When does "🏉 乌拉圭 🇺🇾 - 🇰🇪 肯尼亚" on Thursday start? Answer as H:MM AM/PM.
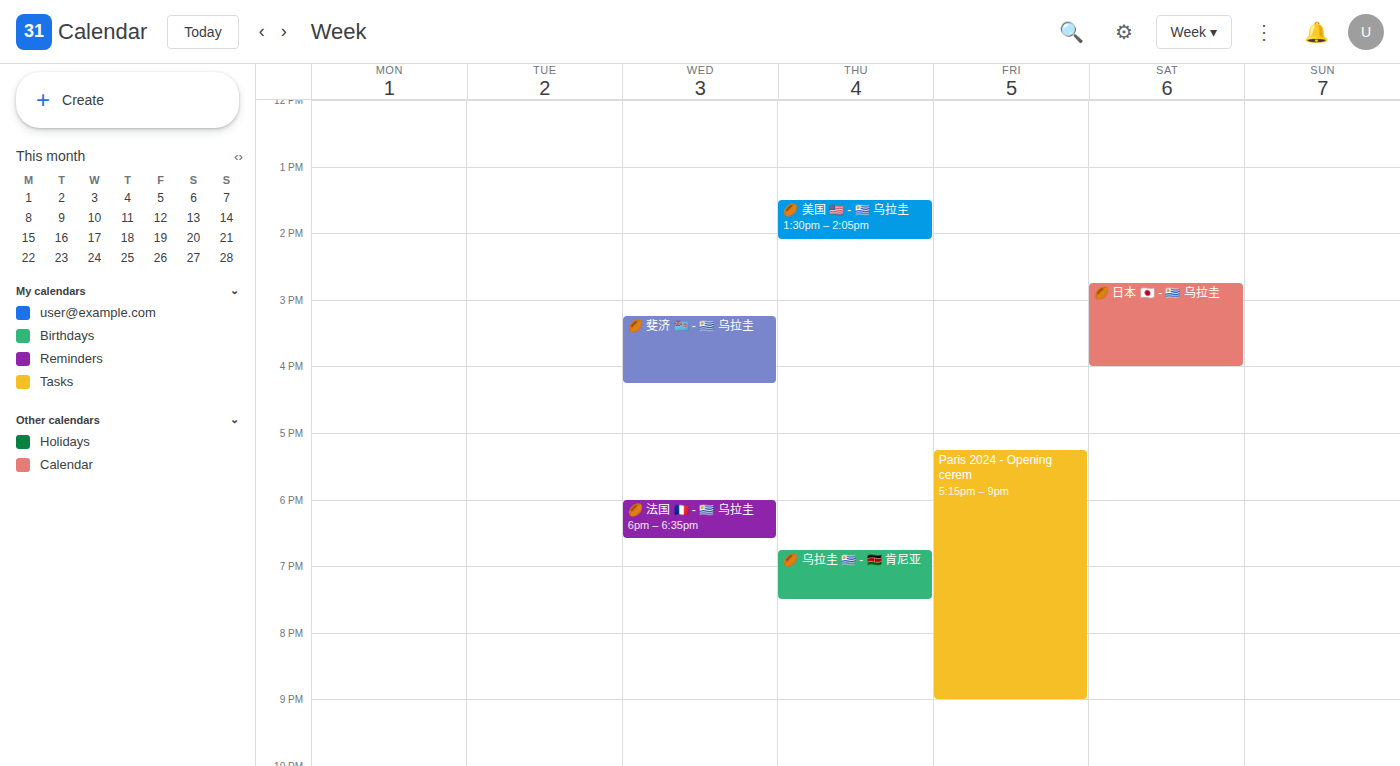
6:45 PM